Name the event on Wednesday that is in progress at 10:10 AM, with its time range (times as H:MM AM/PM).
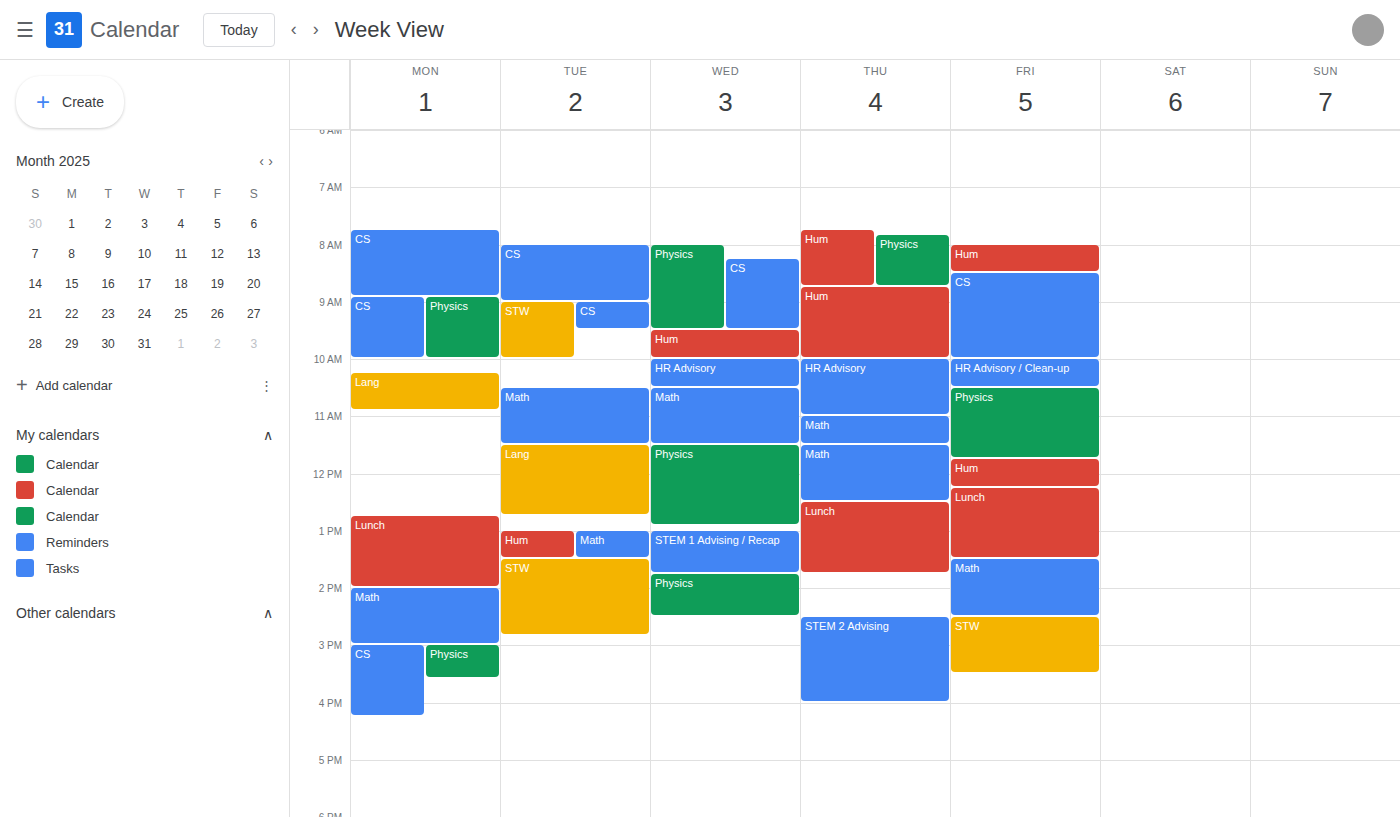
"HR Advisory", 10:00 AM to 10:30 AM